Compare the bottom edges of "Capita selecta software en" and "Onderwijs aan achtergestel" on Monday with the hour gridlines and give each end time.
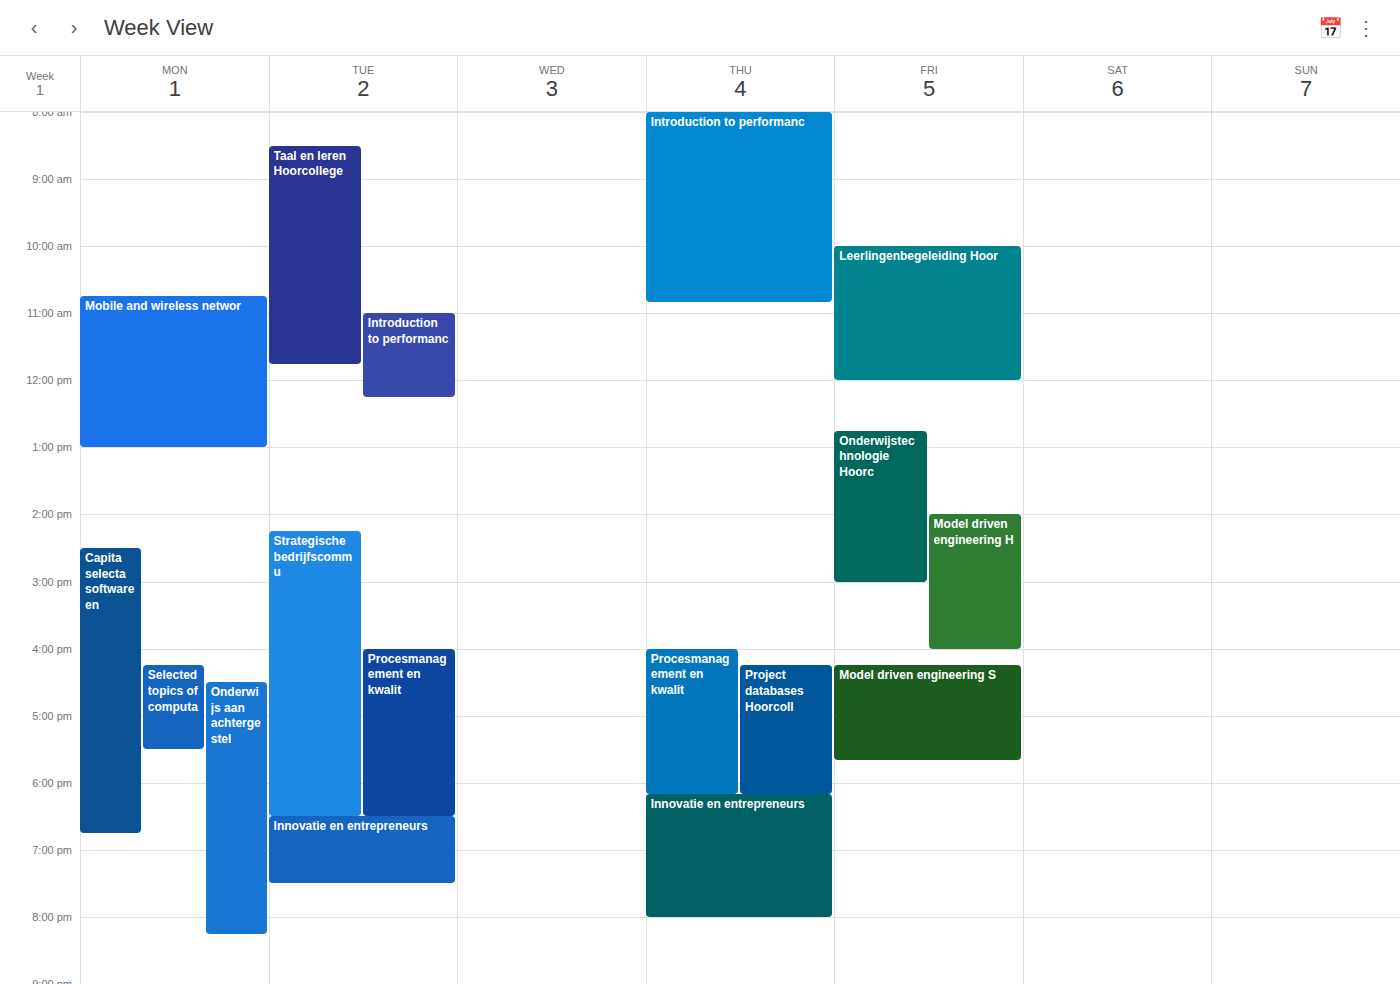
"Capita selecta software en": 18:45, neither: three quarters of the way from the 18:00 line to the 19:00 line. "Onderwijs aan achtergestel": 20:15, neither: a quarter of the way from the 20:00 line to the 21:00 line.